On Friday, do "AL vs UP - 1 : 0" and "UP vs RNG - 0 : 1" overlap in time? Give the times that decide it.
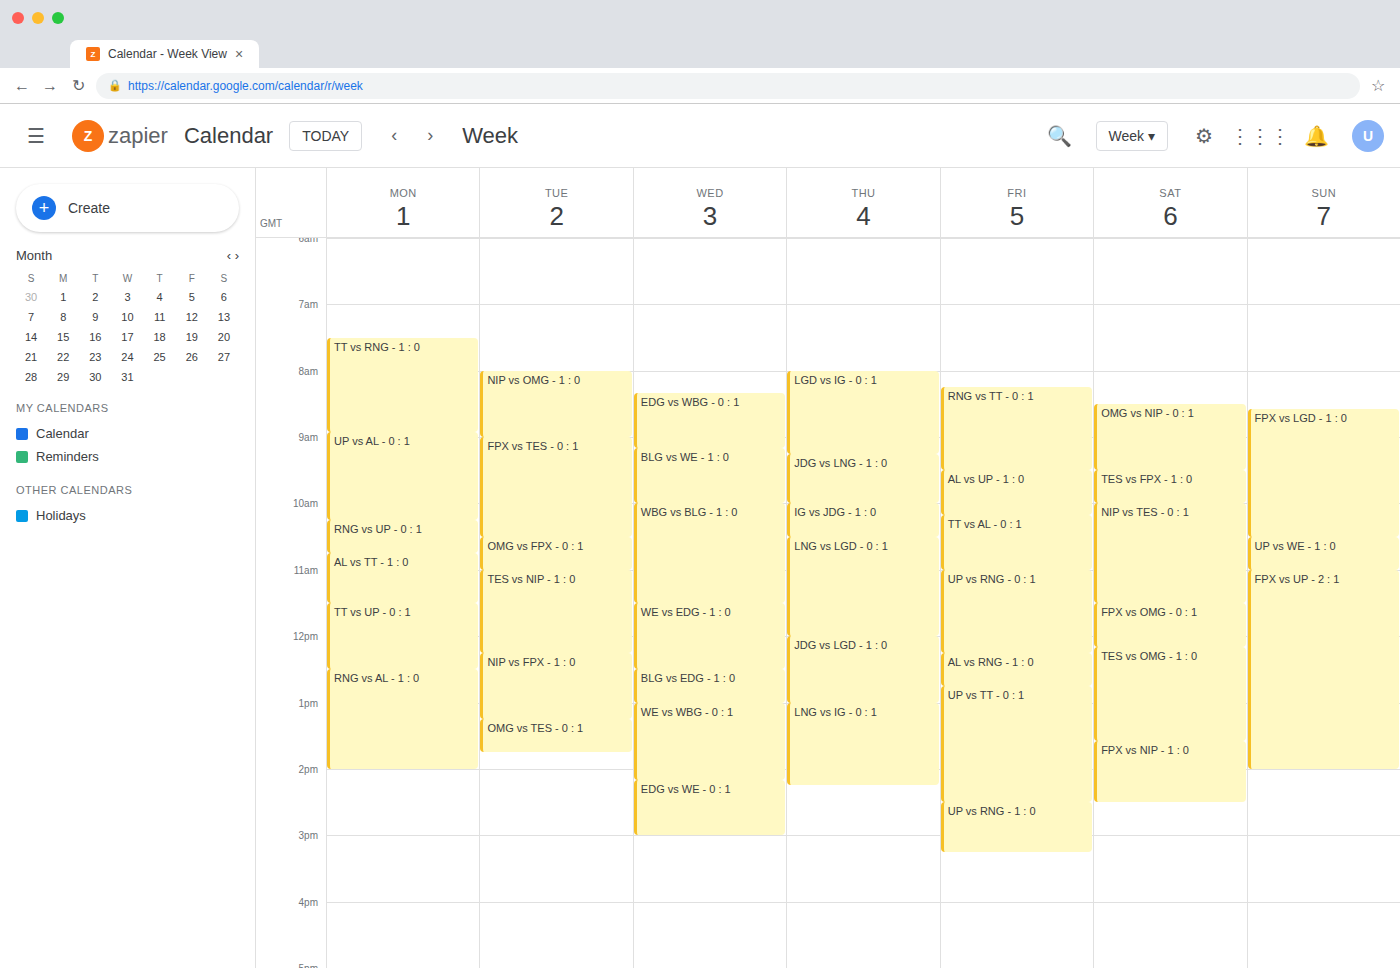
"AL vs UP - 1 : 0" ends at 10:10 AM and "UP vs RNG - 0 : 1" starts at 11:00 AM -- no overlap.